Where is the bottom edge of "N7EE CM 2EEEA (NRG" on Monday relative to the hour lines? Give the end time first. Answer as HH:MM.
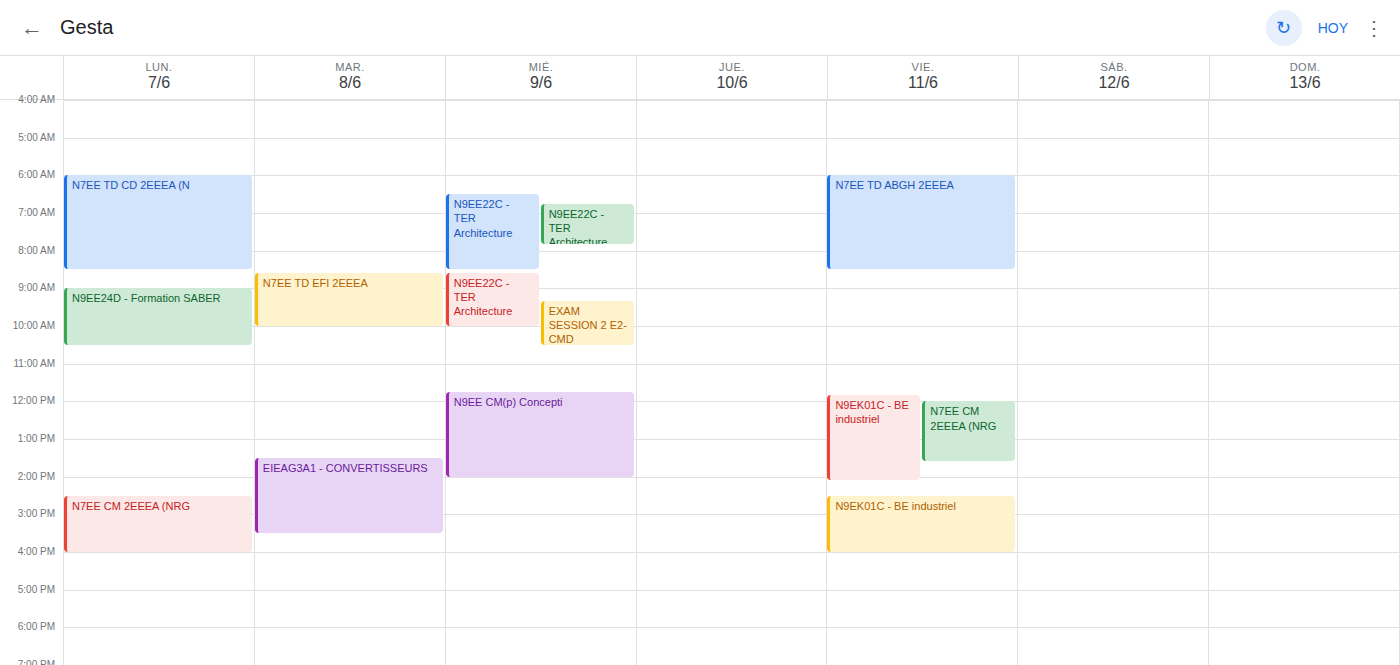
16:00 -- exactly on the 16:00 line.